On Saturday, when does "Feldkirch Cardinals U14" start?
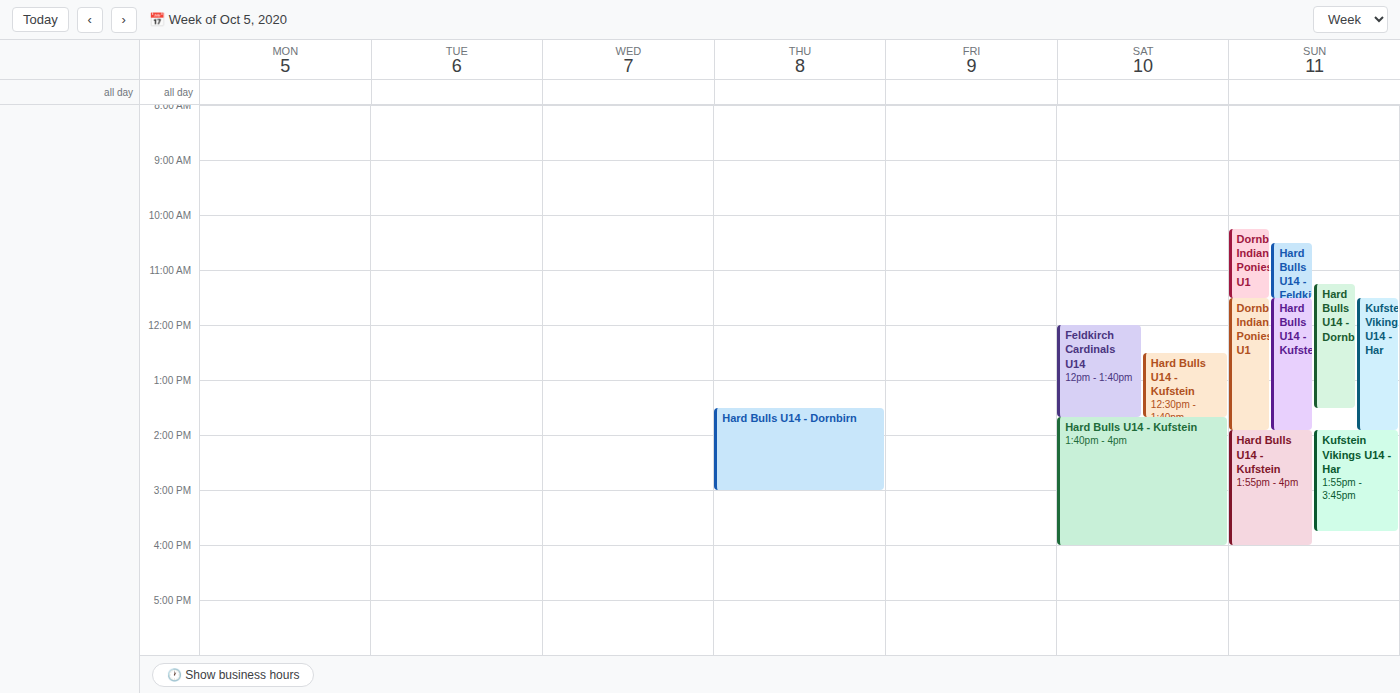
12:00 PM